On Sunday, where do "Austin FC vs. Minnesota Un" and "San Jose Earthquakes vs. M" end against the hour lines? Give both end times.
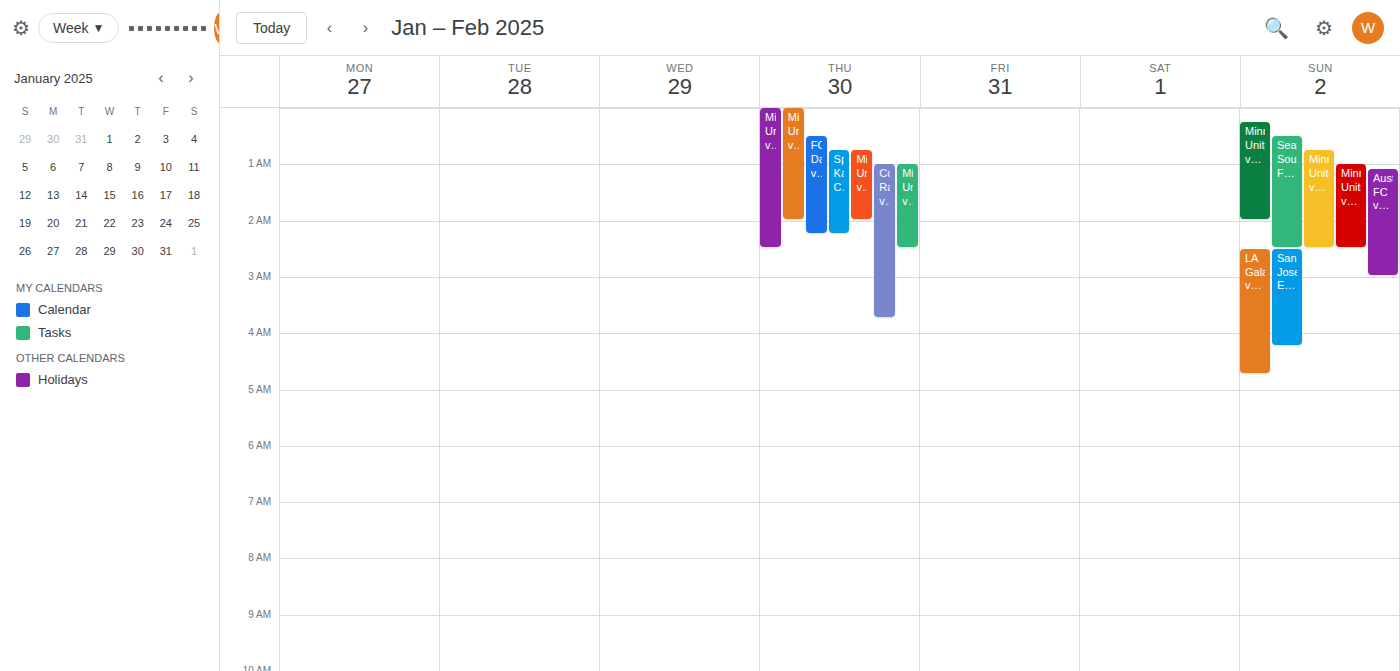
"Austin FC vs. Minnesota Un": 3:00 AM, exactly on the 3 AM line. "San Jose Earthquakes vs. M": 4:15 AM, neither: a quarter of the way from the 4 AM line to the 5 AM line.